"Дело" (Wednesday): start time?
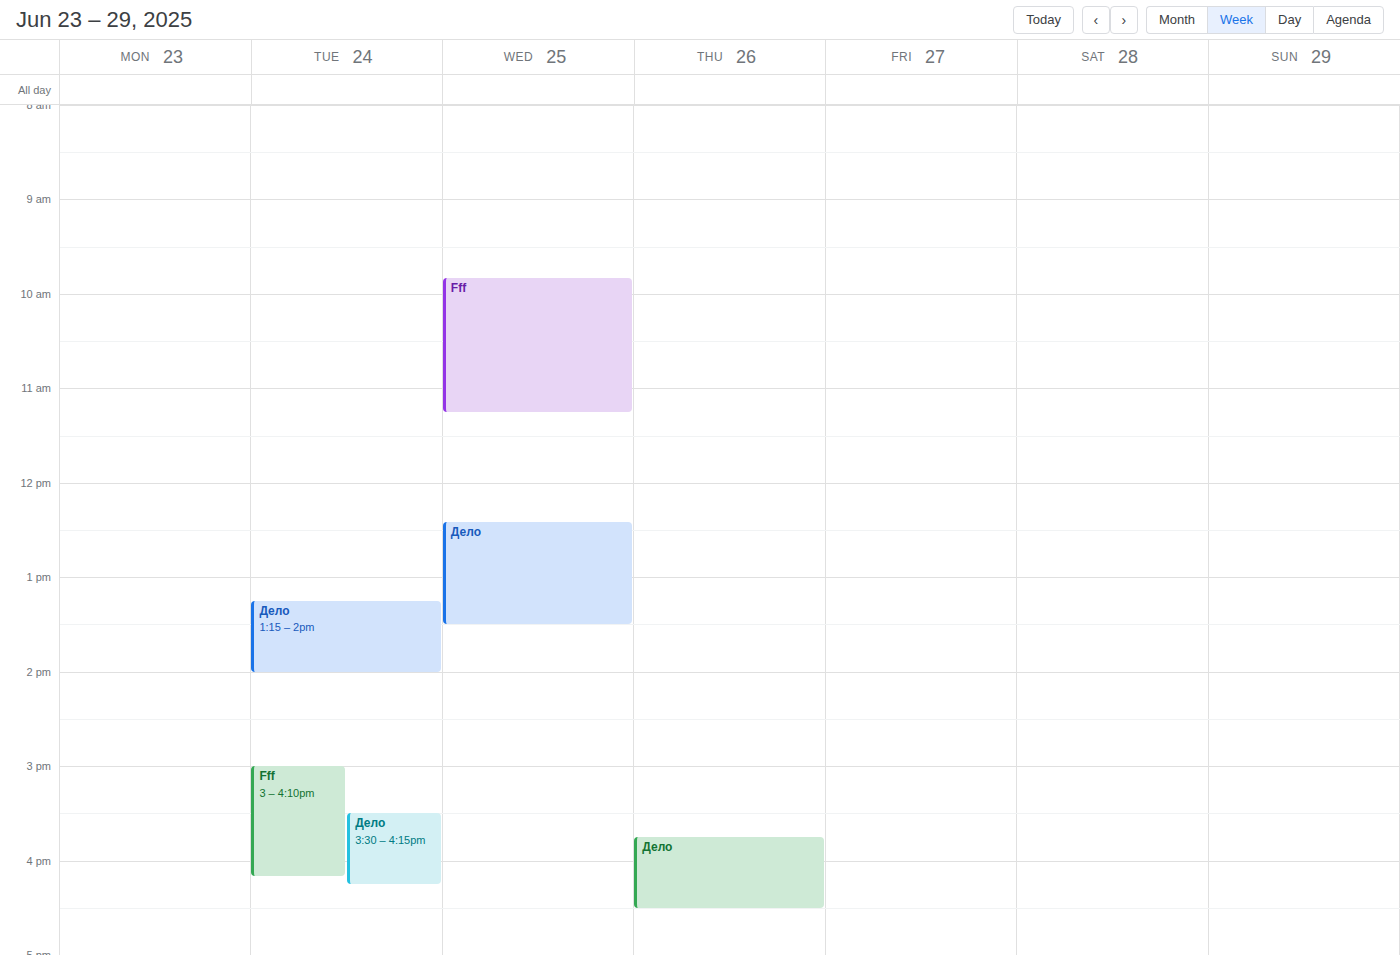
12:25 PM